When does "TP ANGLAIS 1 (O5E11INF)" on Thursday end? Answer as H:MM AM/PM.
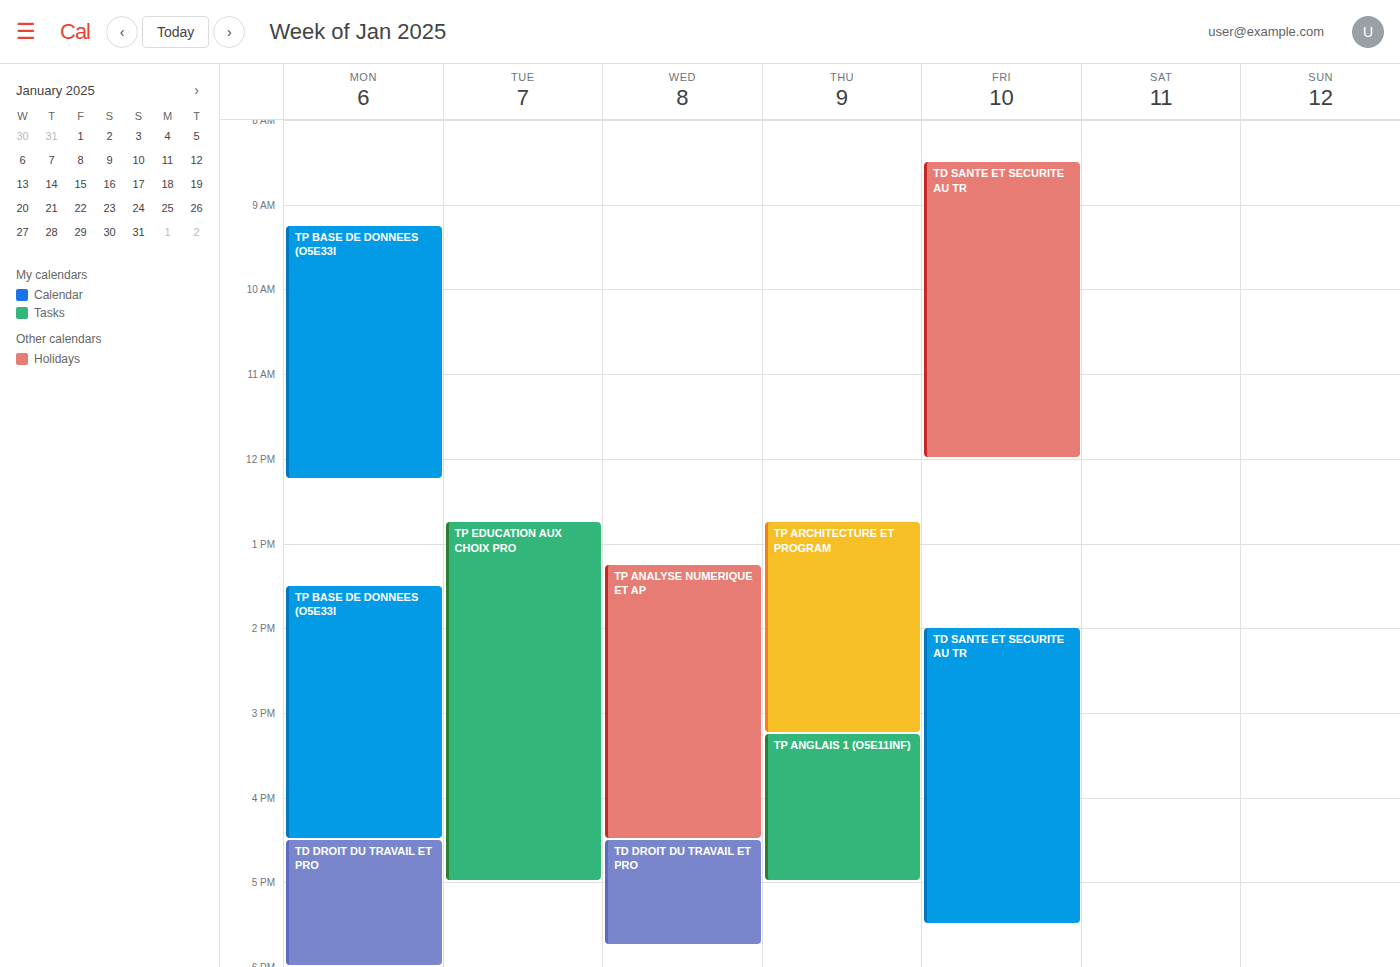
5:00 PM